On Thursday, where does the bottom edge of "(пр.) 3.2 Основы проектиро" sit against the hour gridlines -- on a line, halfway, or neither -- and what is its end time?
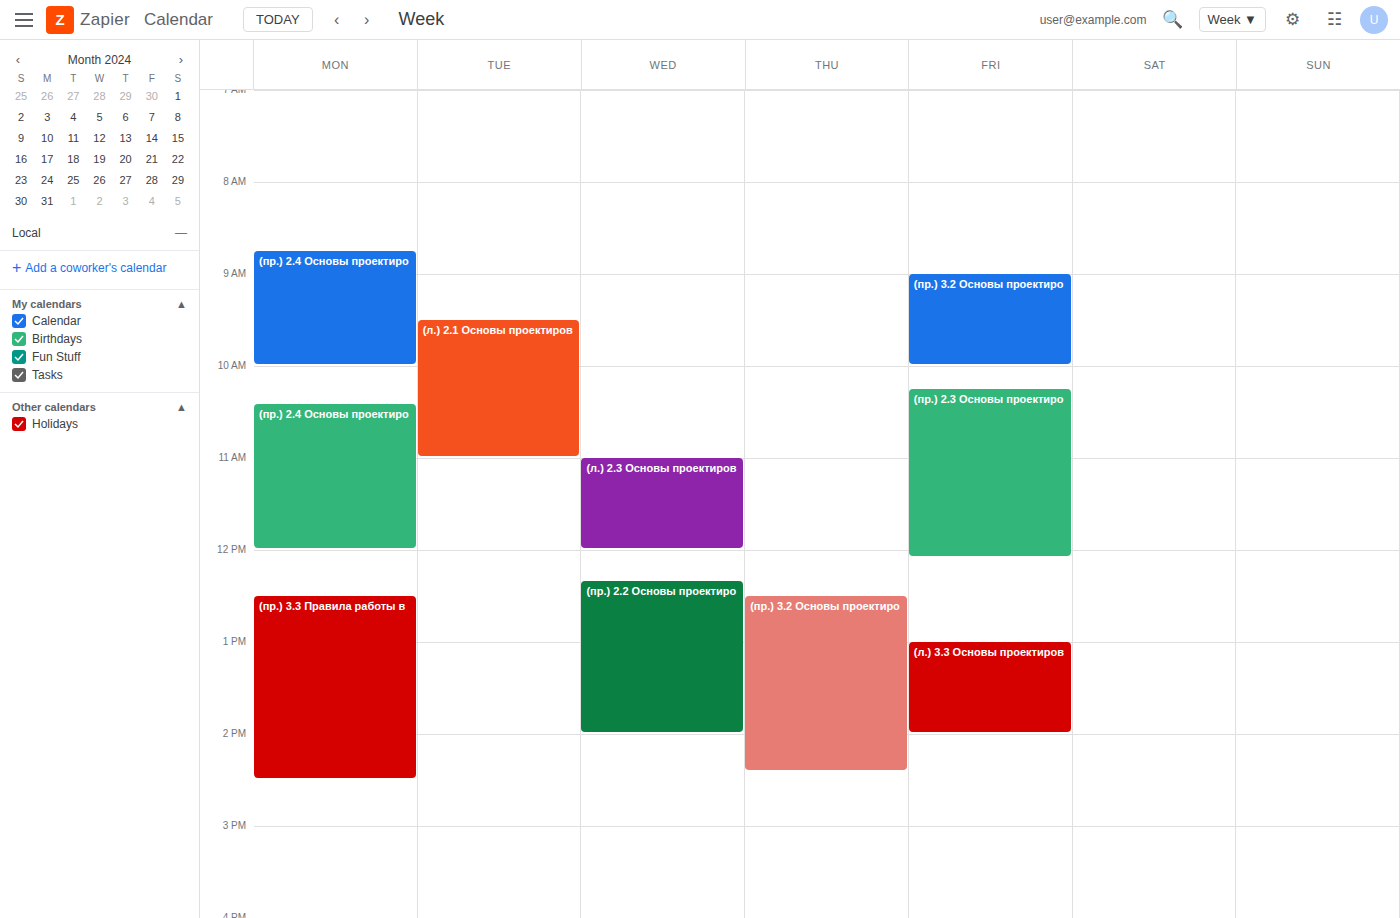
2:25 PM -- neither: 25 minutes below the 2 PM line and 35 minutes above the 3 PM line.